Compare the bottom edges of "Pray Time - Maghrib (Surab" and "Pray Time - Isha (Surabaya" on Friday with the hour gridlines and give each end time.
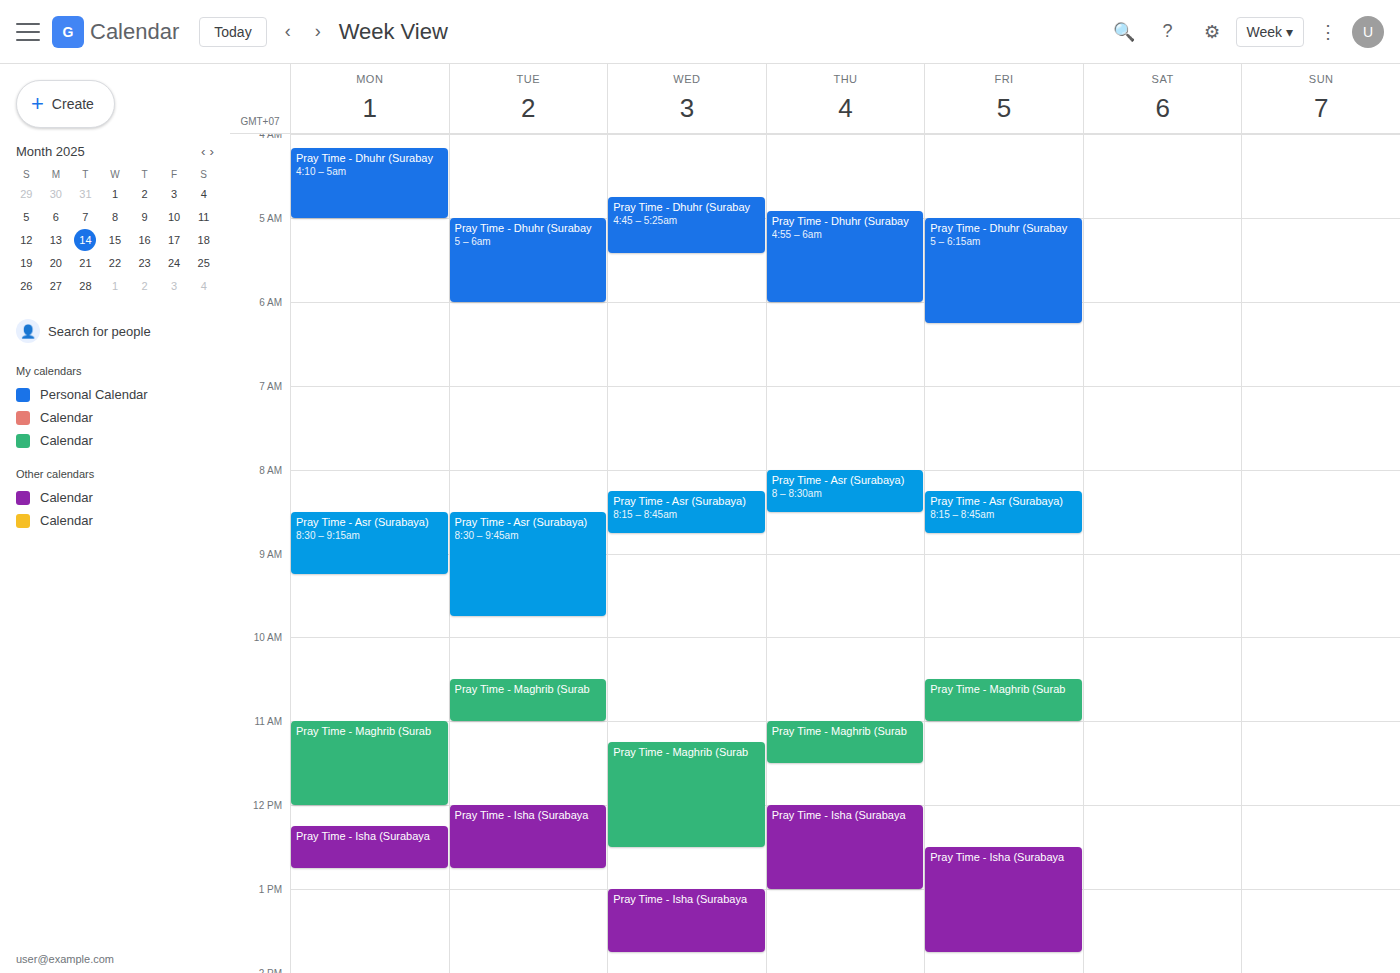
"Pray Time - Maghrib (Surab": 11:00, exactly on the 11:00 line. "Pray Time - Isha (Surabaya": 13:45, neither: three quarters of the way from the 13:00 line to the 14:00 line.